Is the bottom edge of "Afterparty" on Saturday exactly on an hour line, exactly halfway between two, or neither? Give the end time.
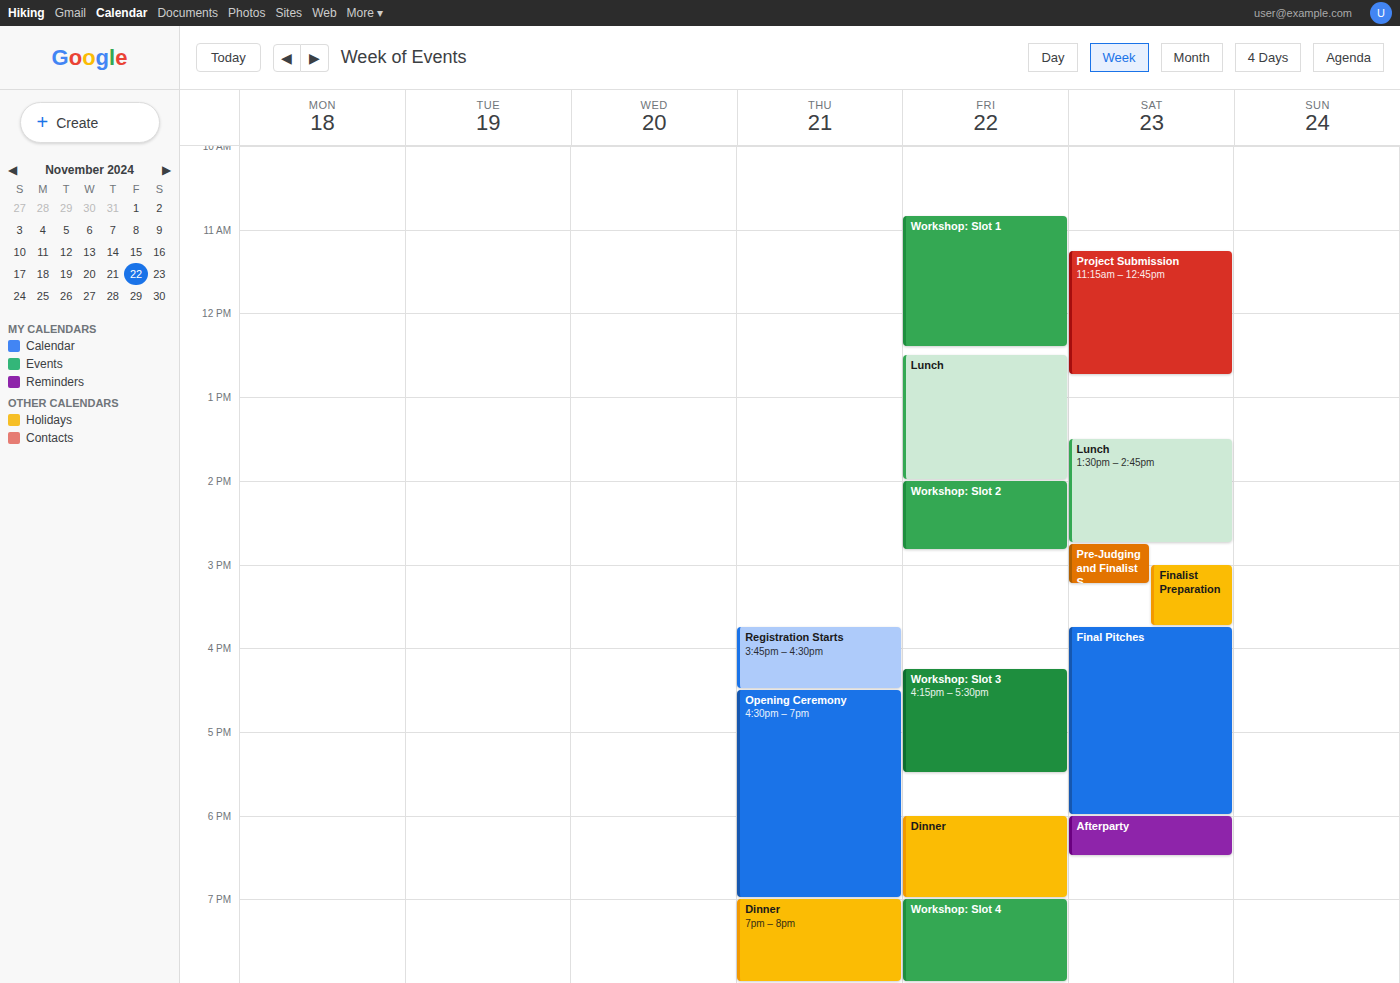
6:30 PM -- halfway between the 6 PM and 7 PM lines.